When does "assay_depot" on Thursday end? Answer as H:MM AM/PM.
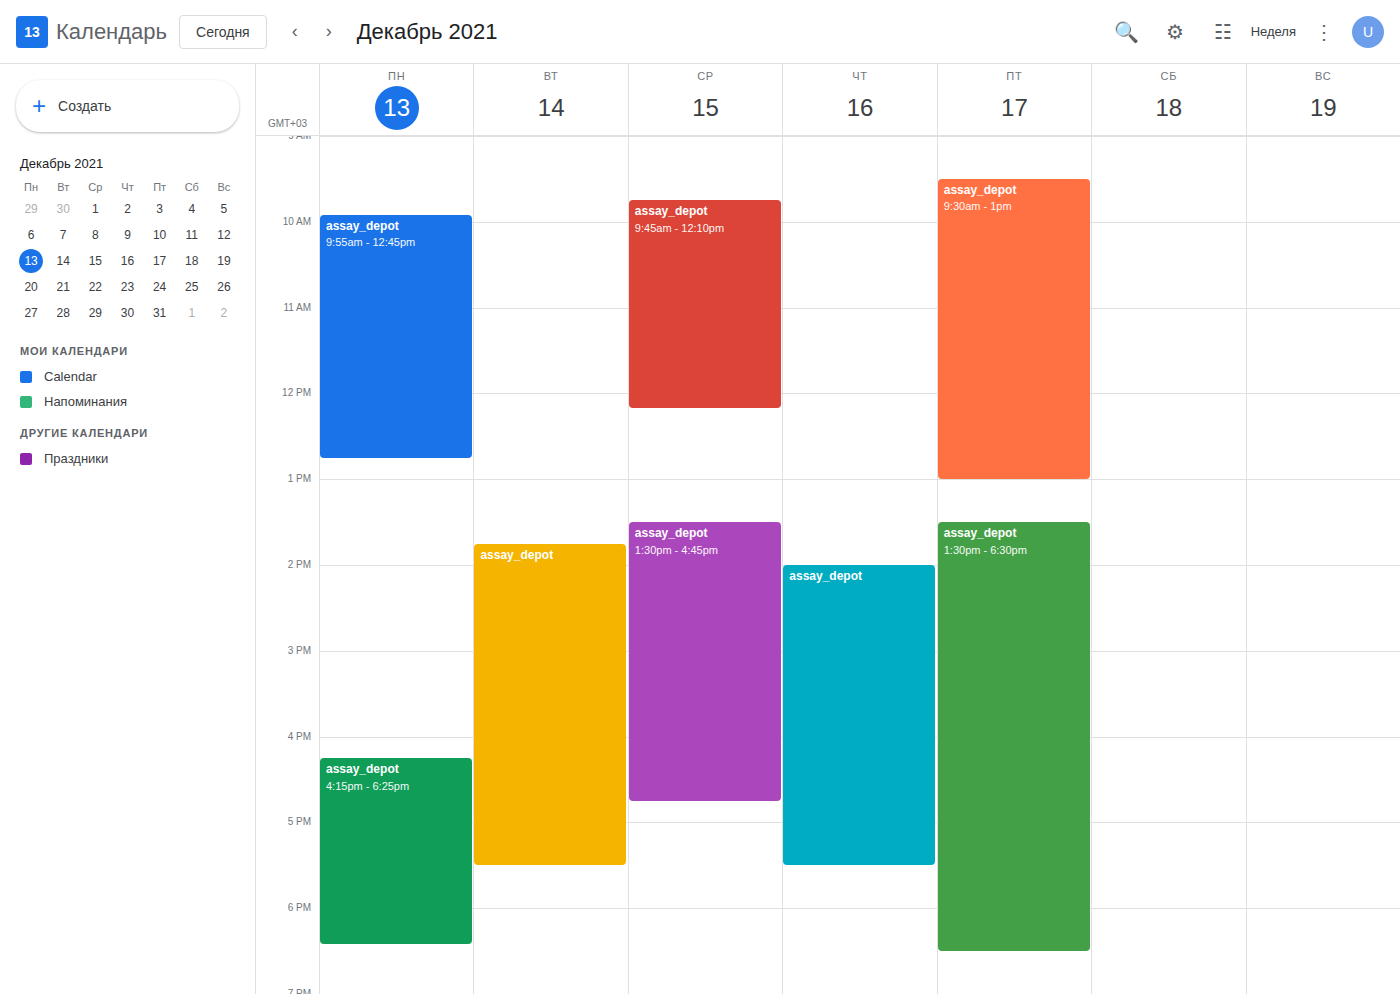
5:30 PM